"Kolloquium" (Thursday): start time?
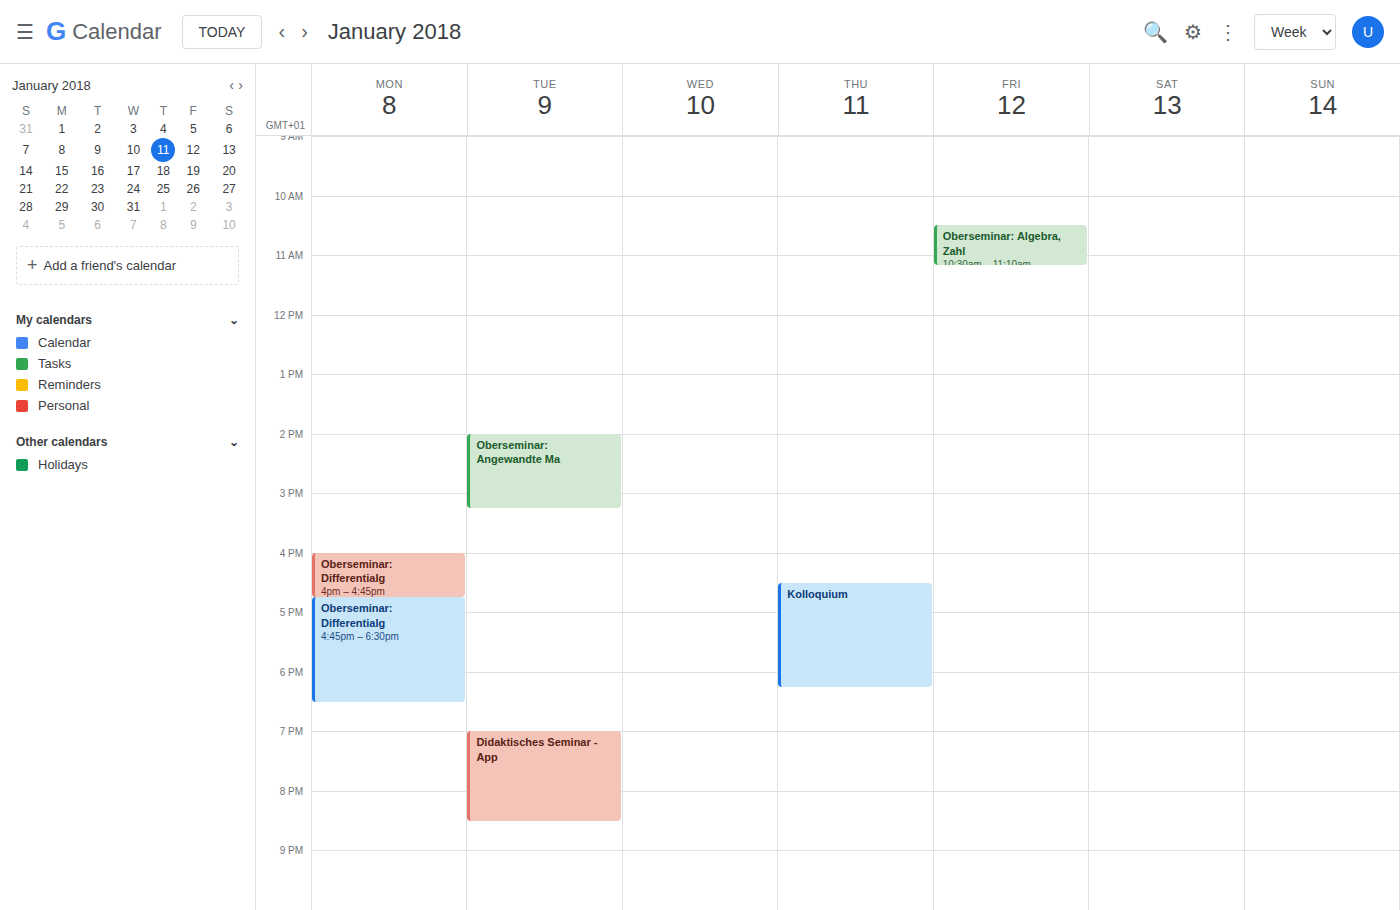
4:30 PM